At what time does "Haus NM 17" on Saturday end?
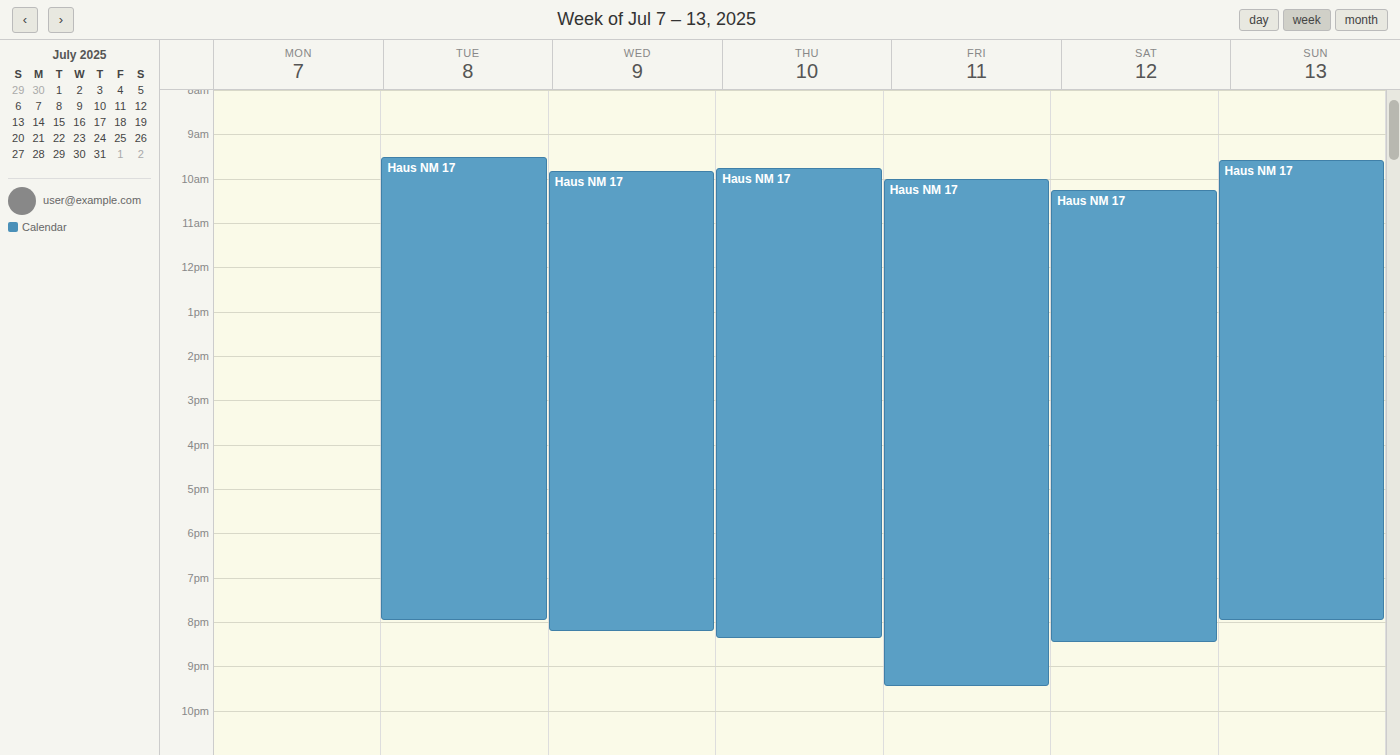
8:30 PM